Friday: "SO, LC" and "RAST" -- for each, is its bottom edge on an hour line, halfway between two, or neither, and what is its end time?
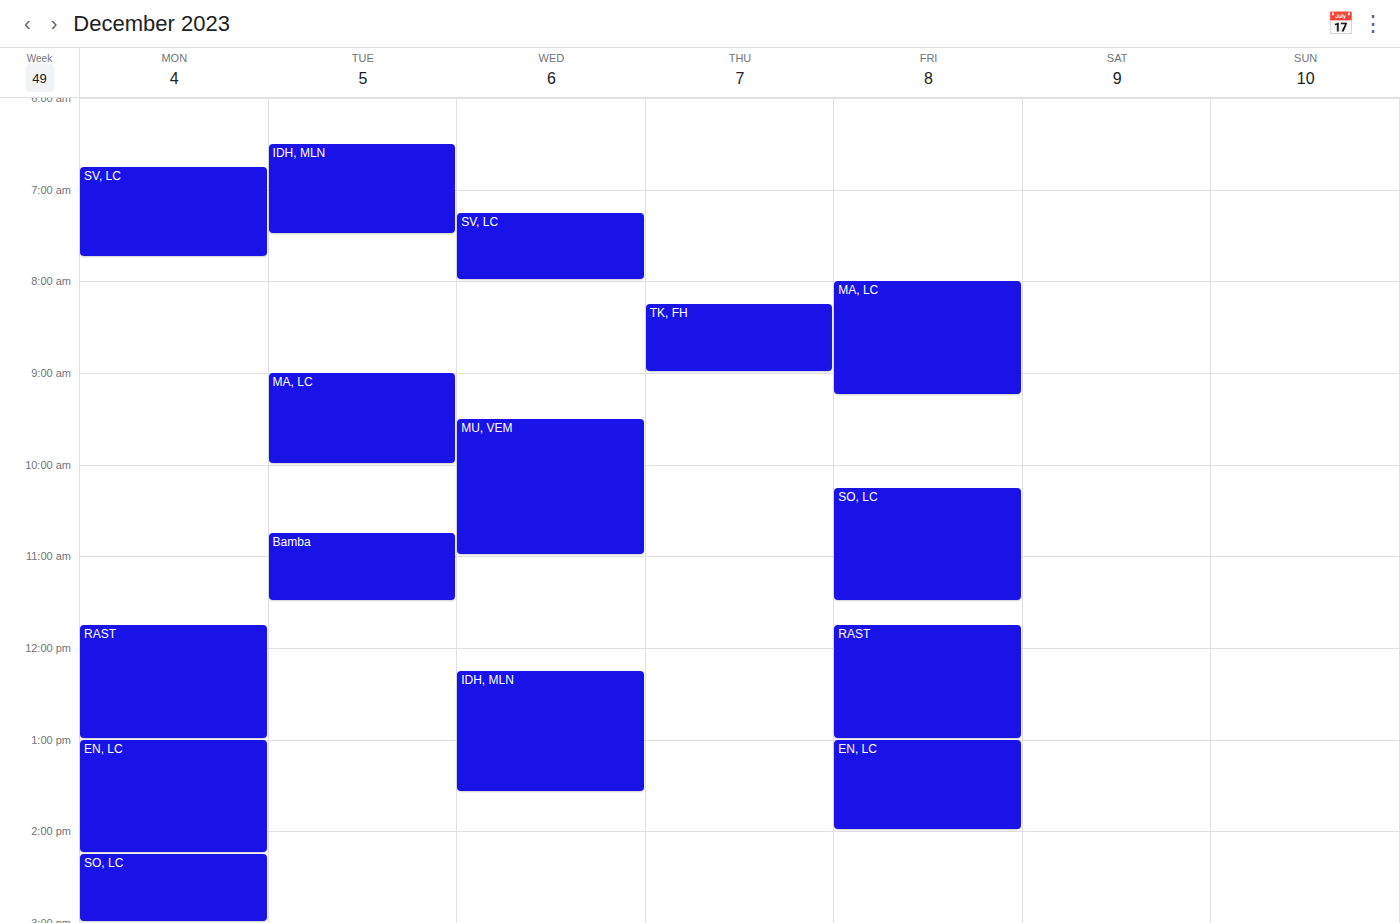
"SO, LC": 11:30 AM, halfway between the 11 AM and 12 PM lines. "RAST": 1:00 PM, exactly on the 1 PM line.